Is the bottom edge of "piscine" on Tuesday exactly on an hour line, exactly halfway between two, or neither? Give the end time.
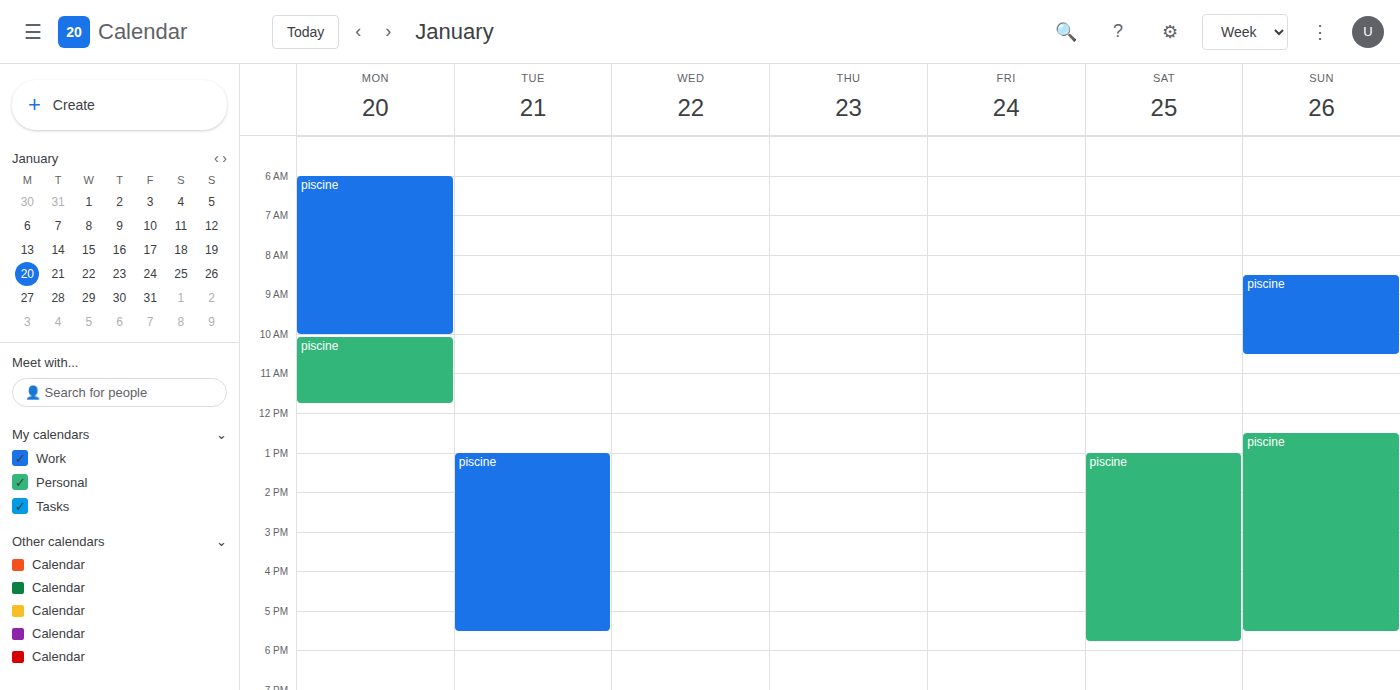
5:30 PM -- halfway between the 5 PM and 6 PM lines.